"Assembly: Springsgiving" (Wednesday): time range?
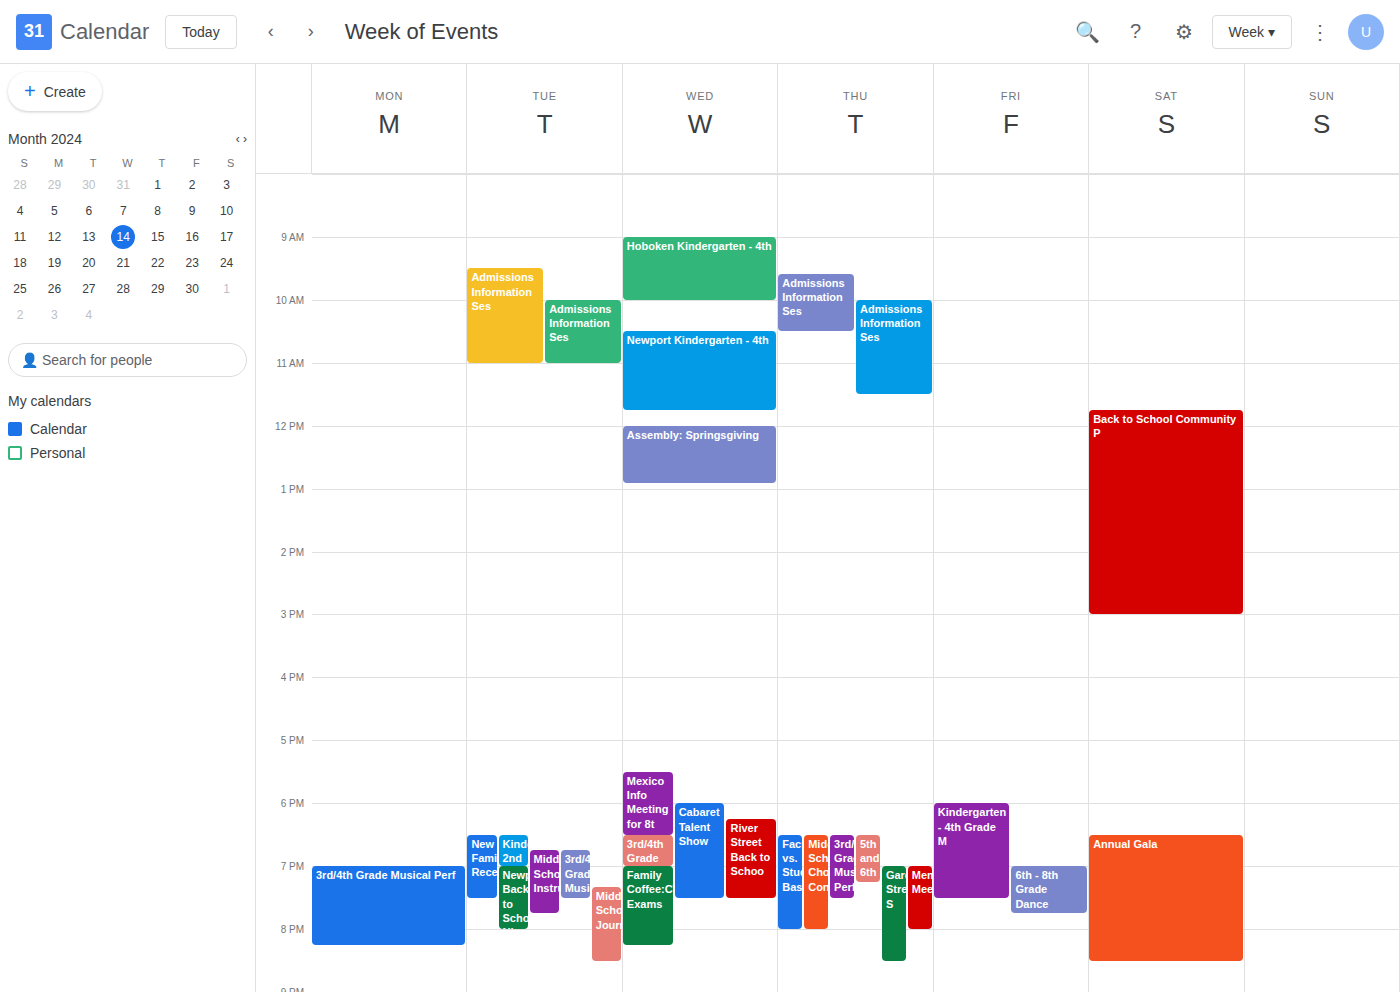
12:00 PM to 12:55 PM